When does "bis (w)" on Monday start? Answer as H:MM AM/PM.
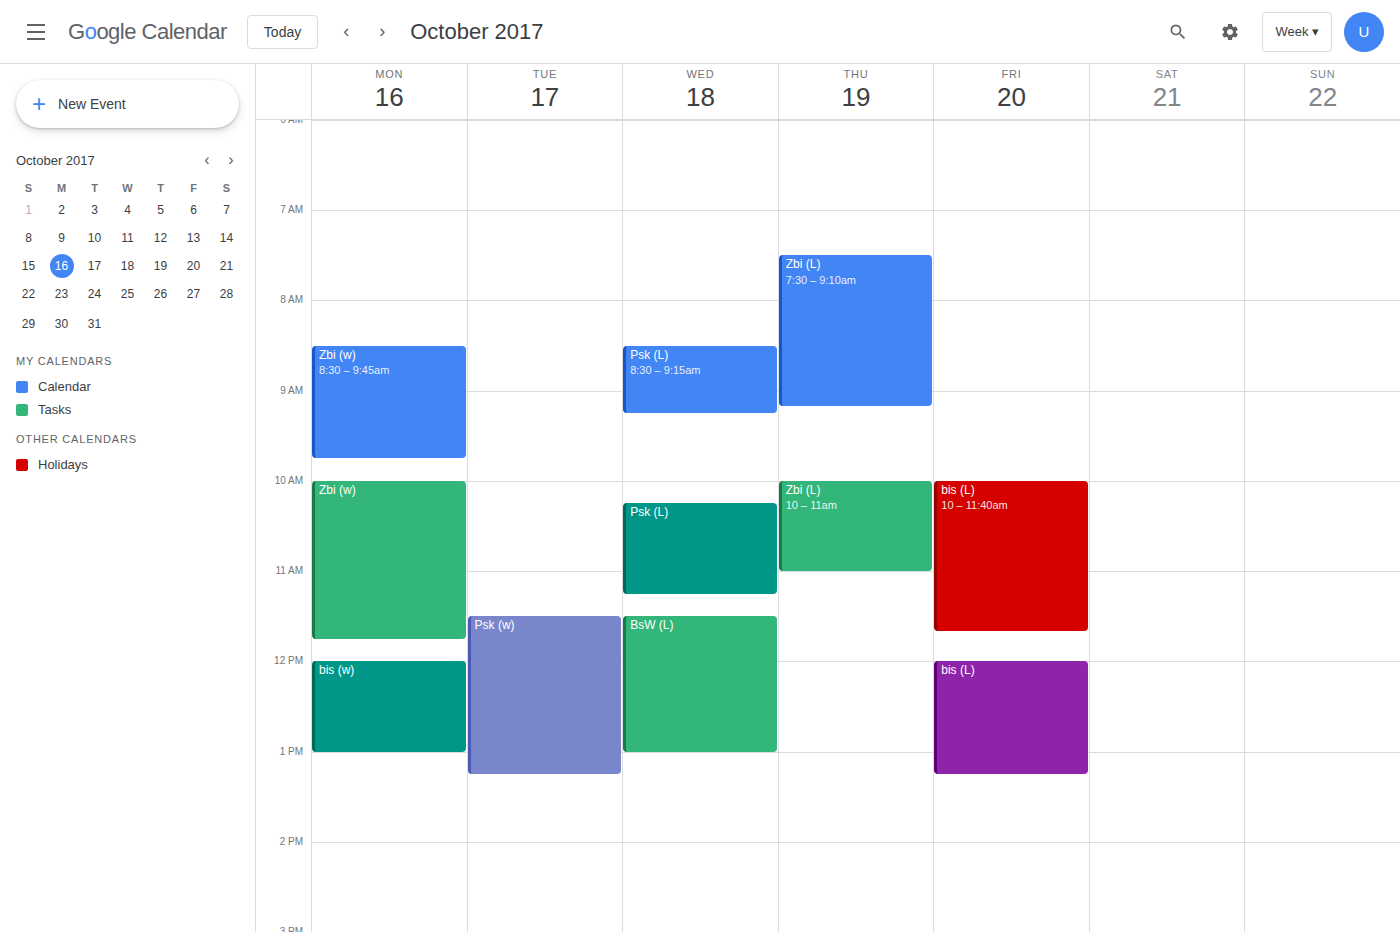
12:00 PM